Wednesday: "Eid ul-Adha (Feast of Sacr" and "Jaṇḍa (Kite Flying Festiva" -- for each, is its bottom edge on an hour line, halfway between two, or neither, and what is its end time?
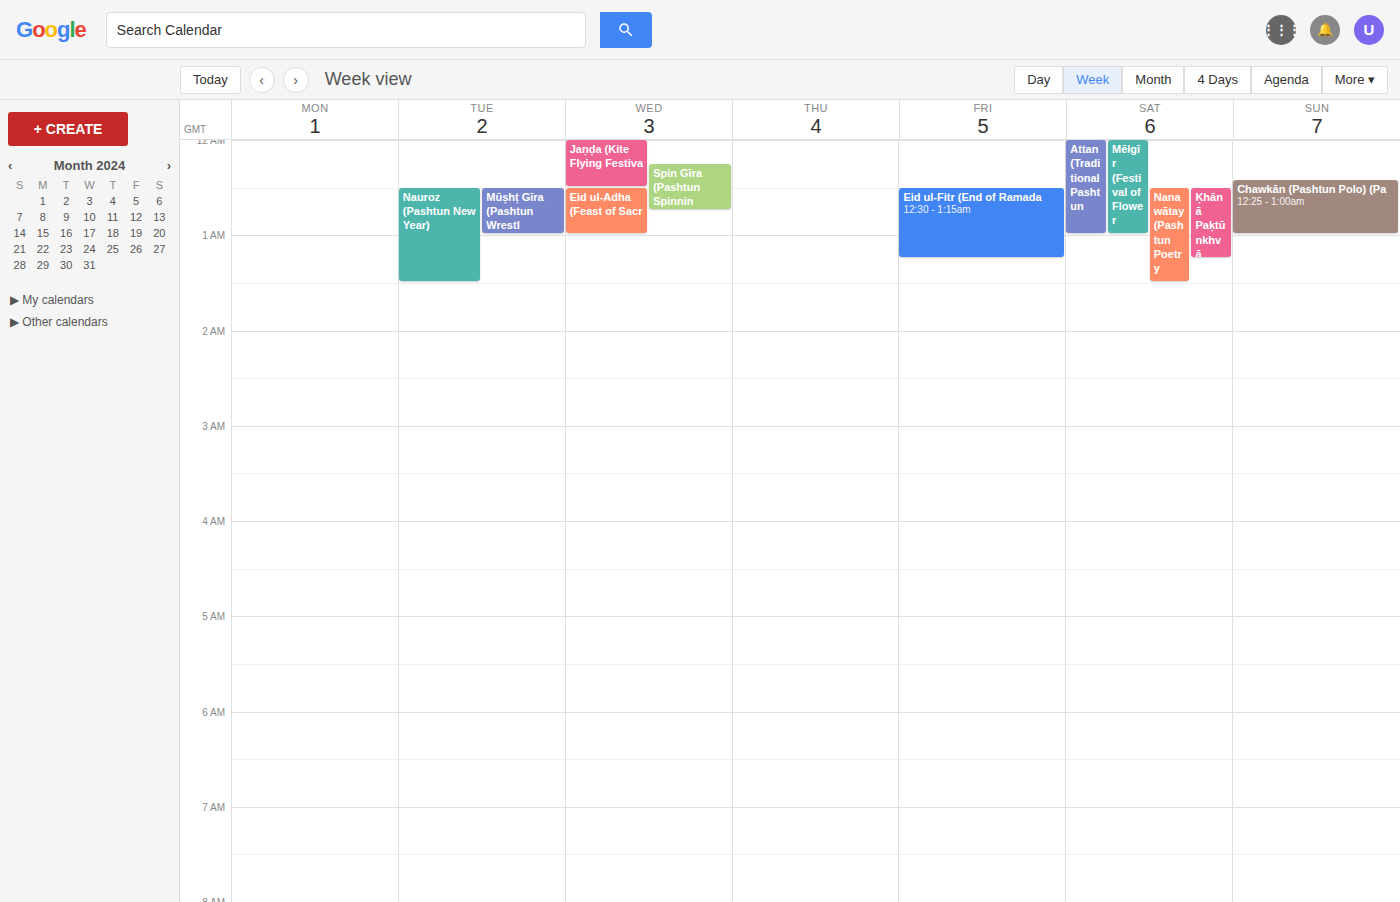
"Eid ul-Adha (Feast of Sacr": 1:00 AM, exactly on the 1 AM line. "Jaṇḍa (Kite Flying Festiva": 12:30 AM, halfway between the 12 AM and 1 AM lines.